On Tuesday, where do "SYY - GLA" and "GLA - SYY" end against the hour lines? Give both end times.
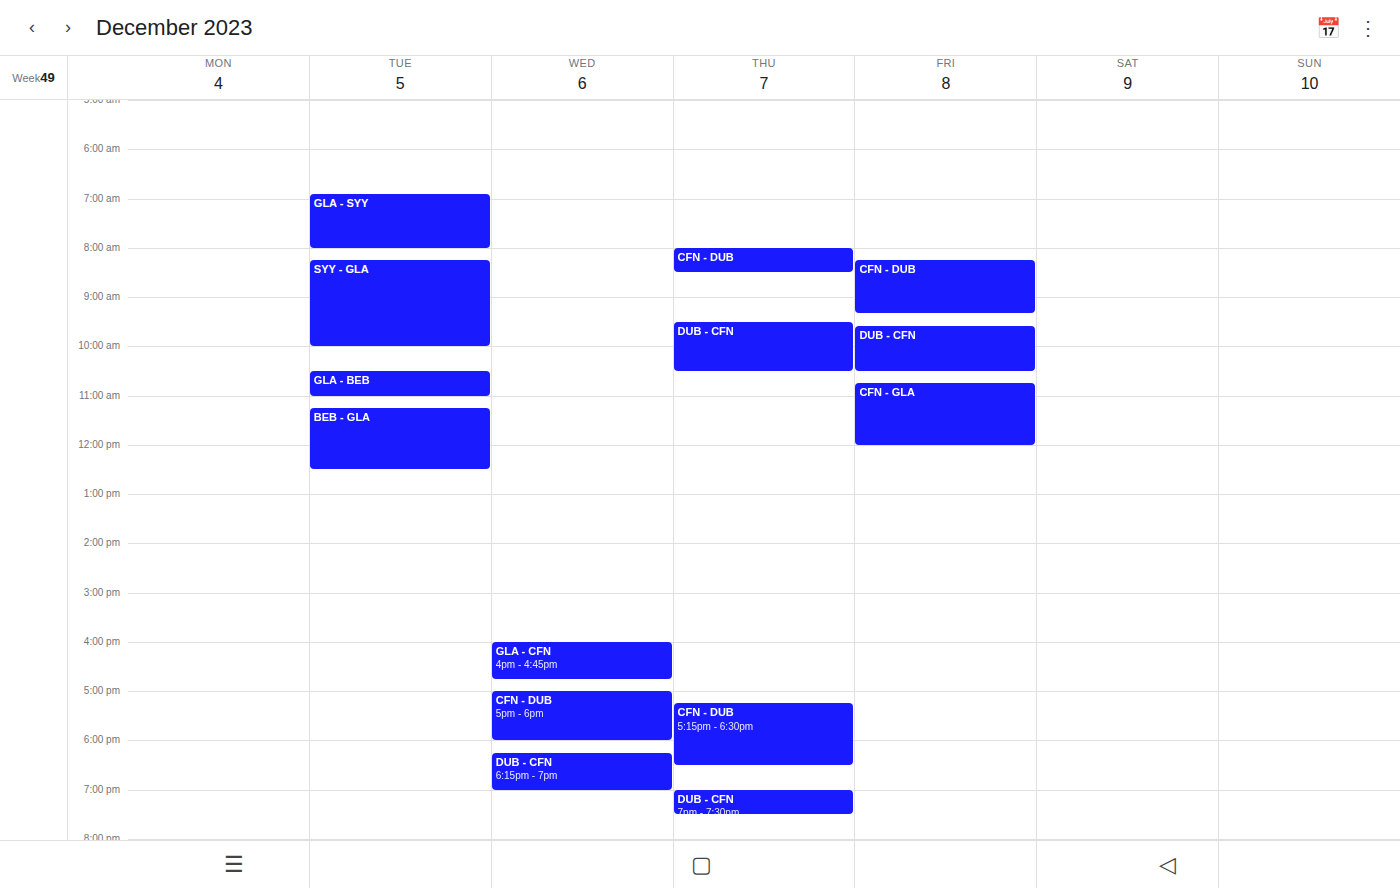
"SYY - GLA": 10:00 AM, exactly on the 10 AM line. "GLA - SYY": 8:00 AM, exactly on the 8 AM line.